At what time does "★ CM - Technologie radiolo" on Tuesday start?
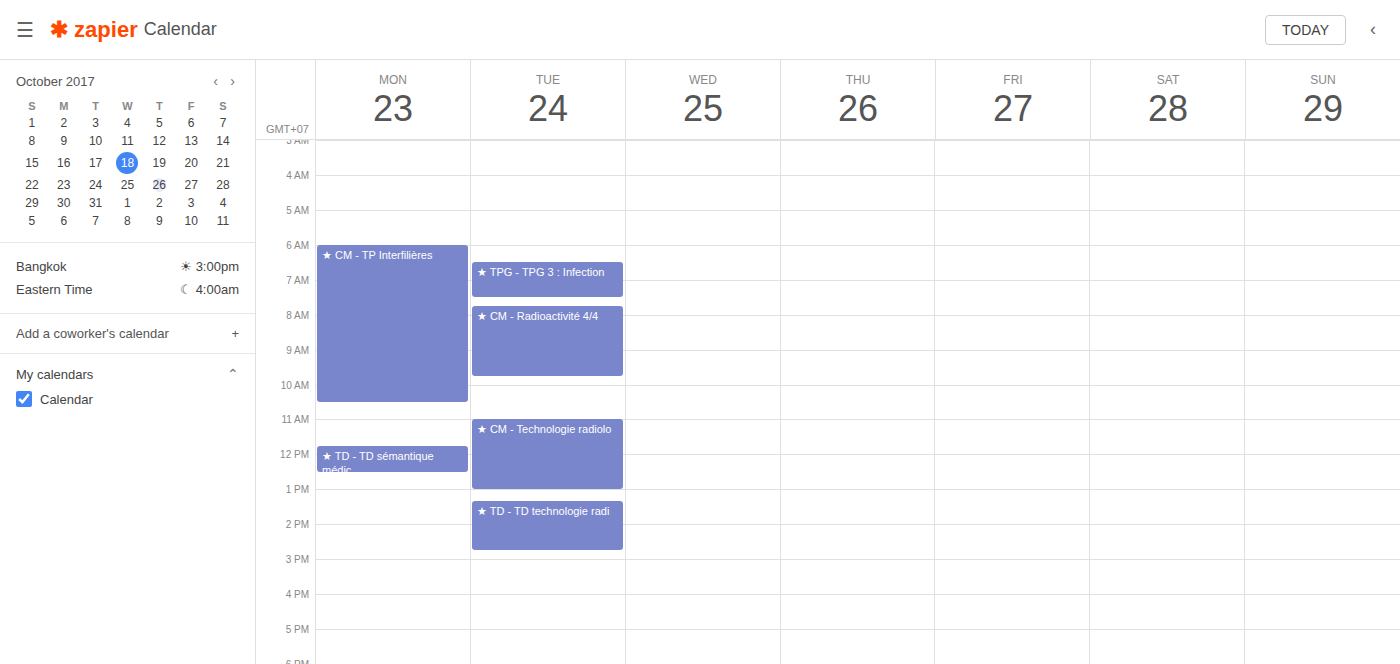
11:00 AM